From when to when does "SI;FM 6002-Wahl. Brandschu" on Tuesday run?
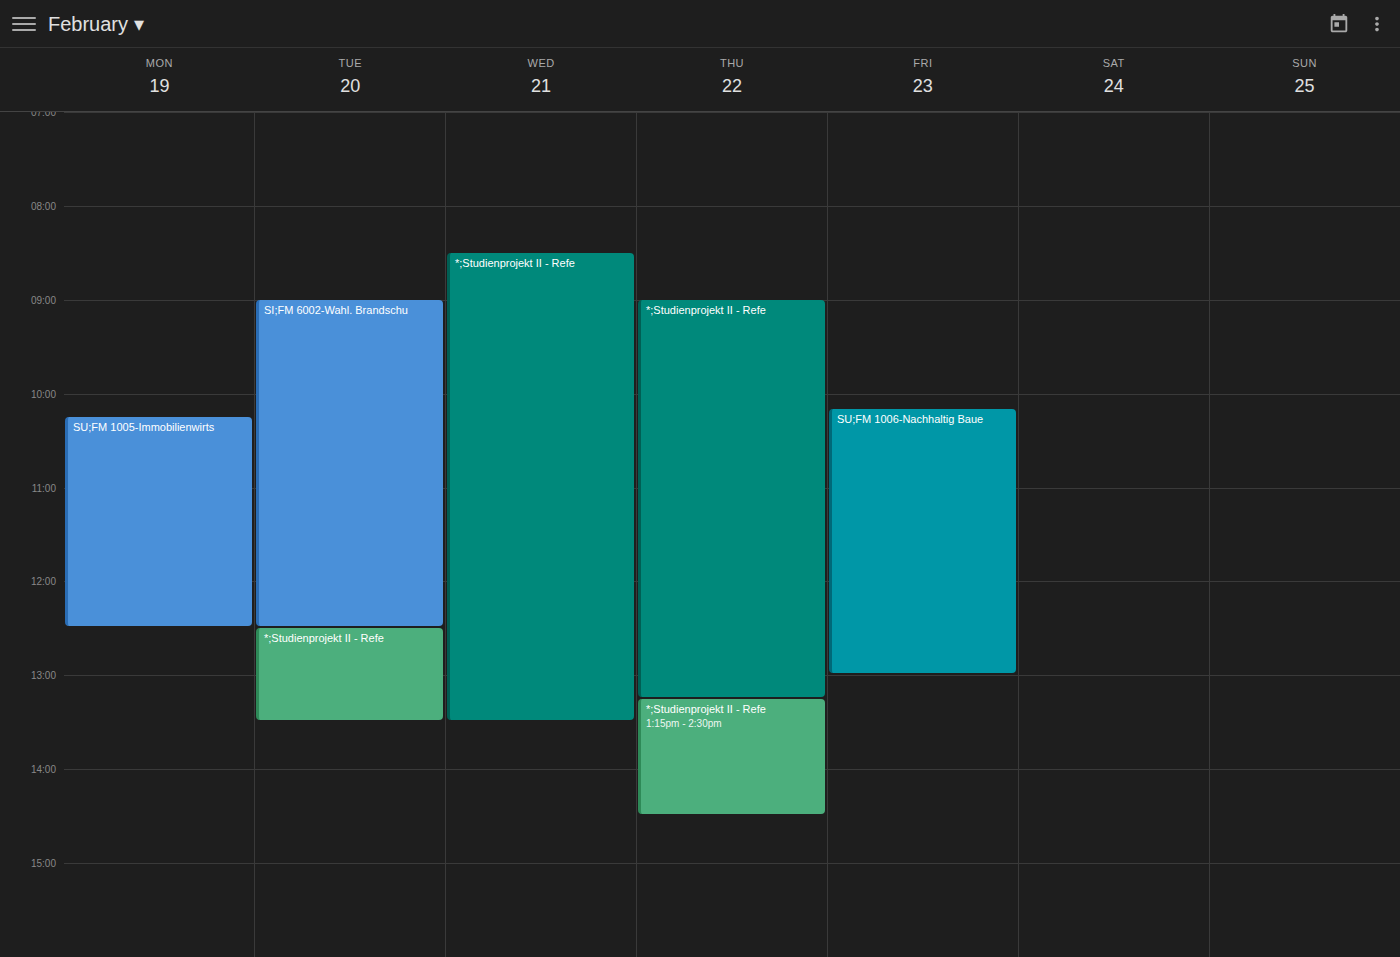
9:00 AM to 12:30 PM